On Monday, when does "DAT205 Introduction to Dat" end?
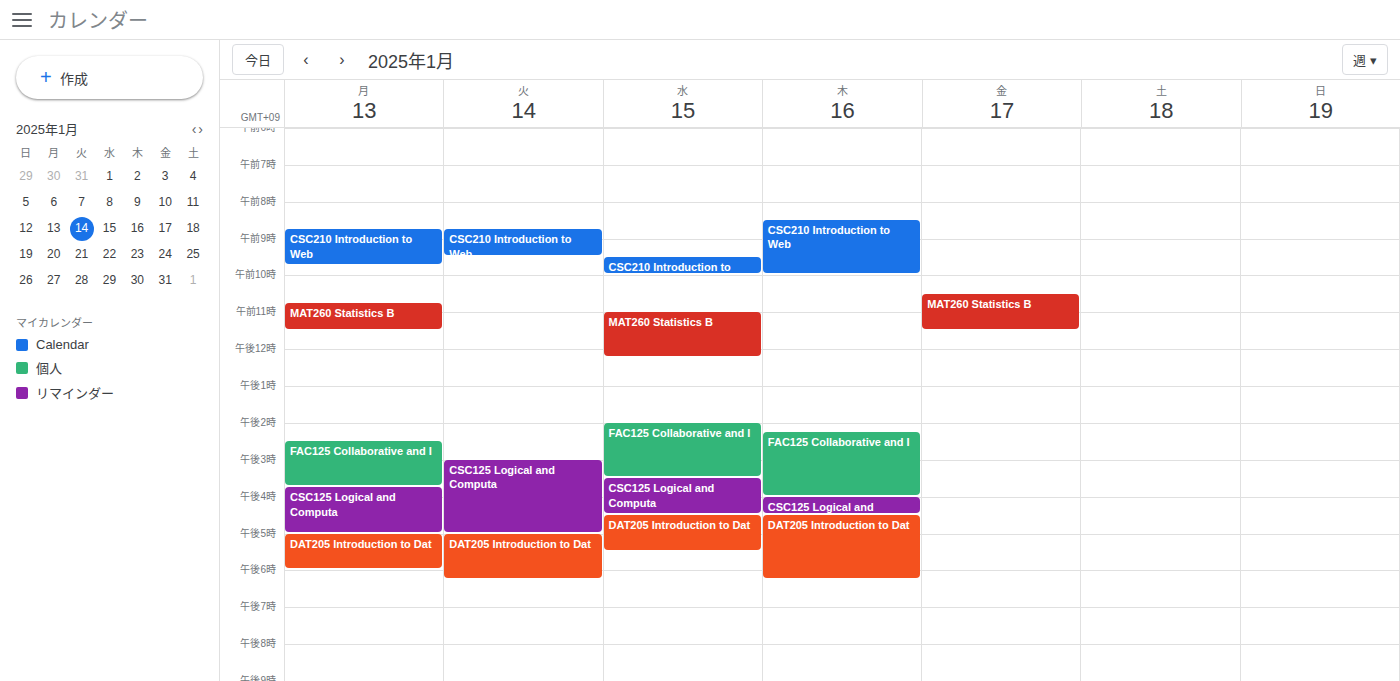
6:00 PM